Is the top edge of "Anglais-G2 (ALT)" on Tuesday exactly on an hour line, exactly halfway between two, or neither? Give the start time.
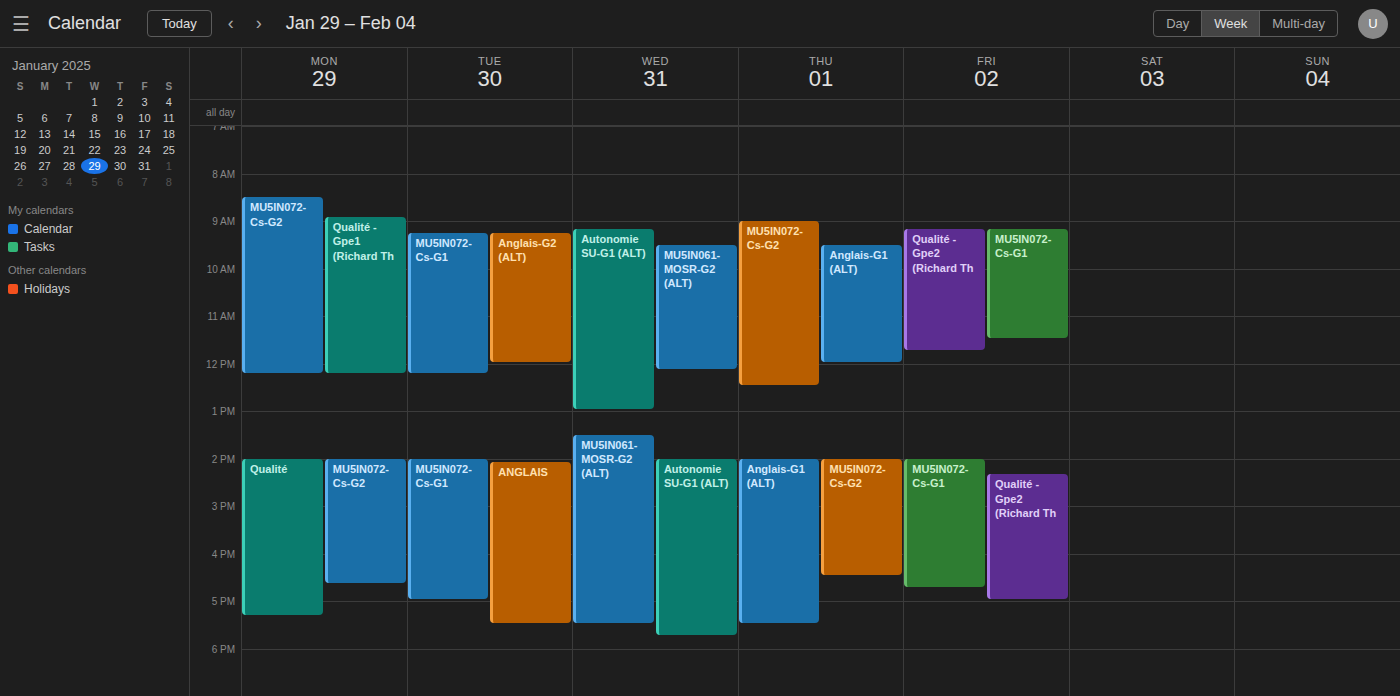
9:15 AM -- neither: a quarter of the way from the 9 AM line to the 10 AM line.